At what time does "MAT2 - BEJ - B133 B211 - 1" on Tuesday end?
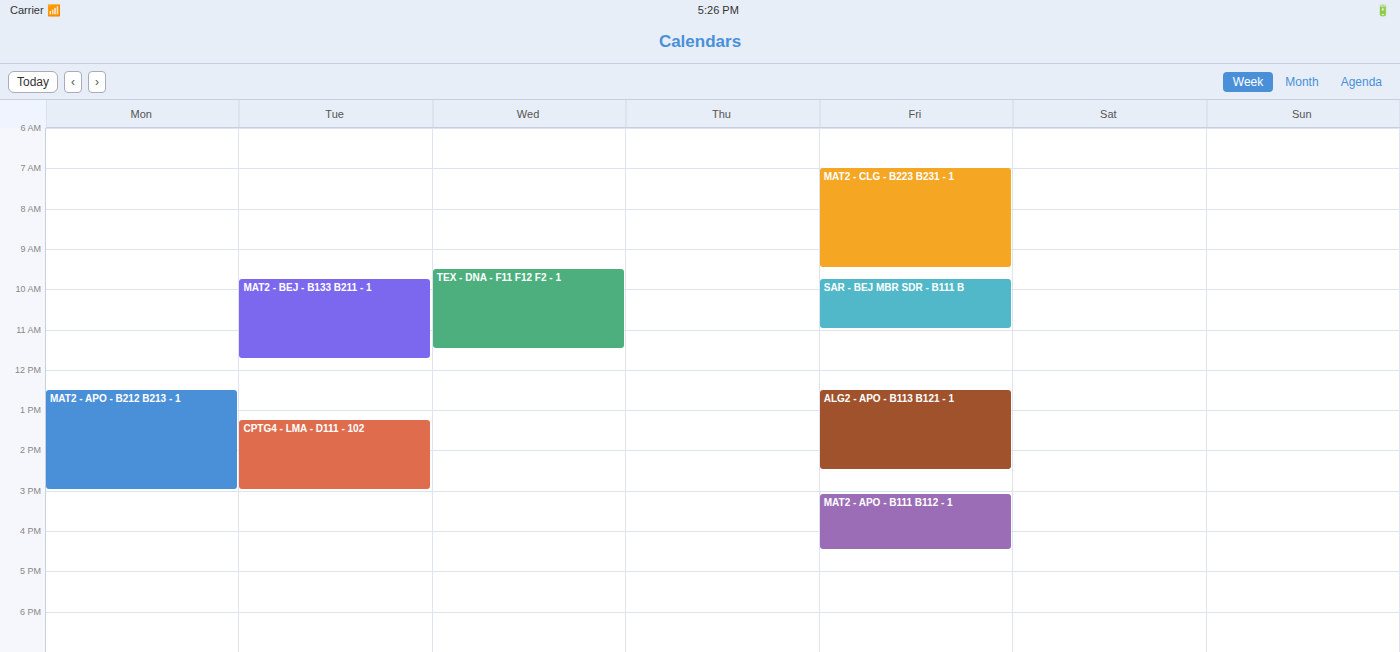
11:45 AM